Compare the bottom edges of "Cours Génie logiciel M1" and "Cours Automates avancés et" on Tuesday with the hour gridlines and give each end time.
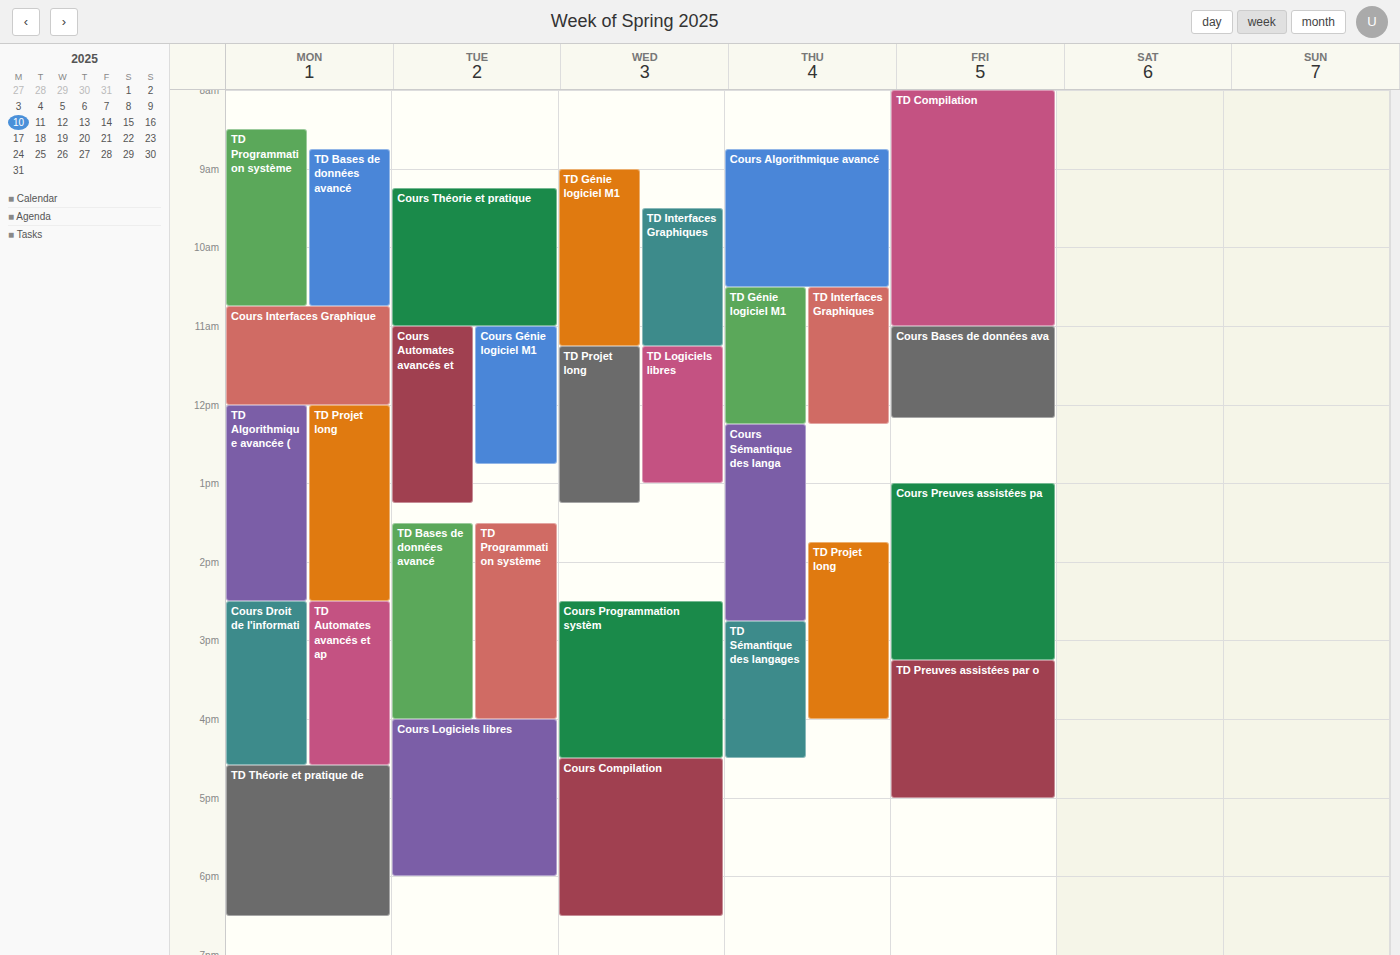
"Cours Génie logiciel M1": 12:45 PM, neither: three quarters of the way from the 12 PM line to the 1 PM line. "Cours Automates avancés et": 1:15 PM, neither: a quarter of the way from the 1 PM line to the 2 PM line.